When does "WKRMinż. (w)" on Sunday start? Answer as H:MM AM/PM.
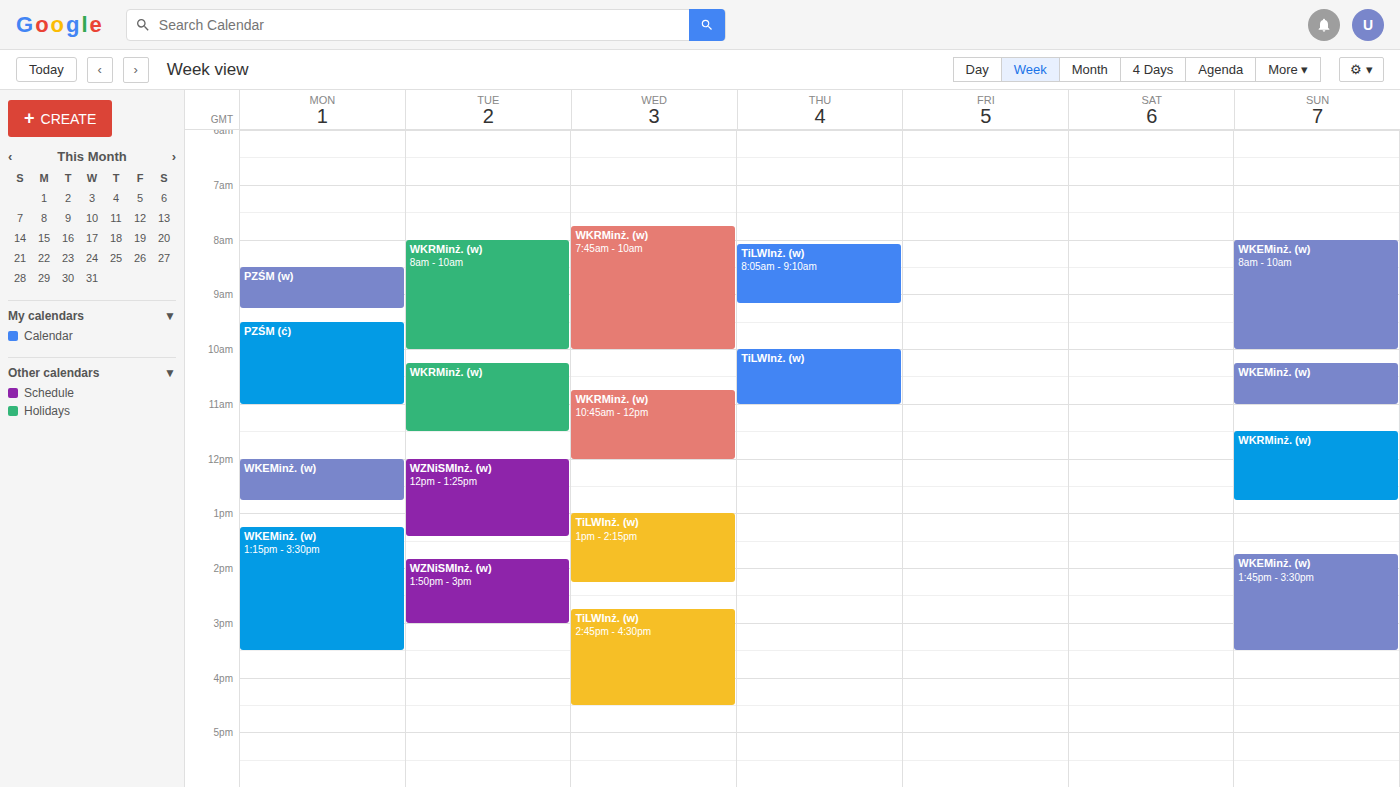
11:30 AM